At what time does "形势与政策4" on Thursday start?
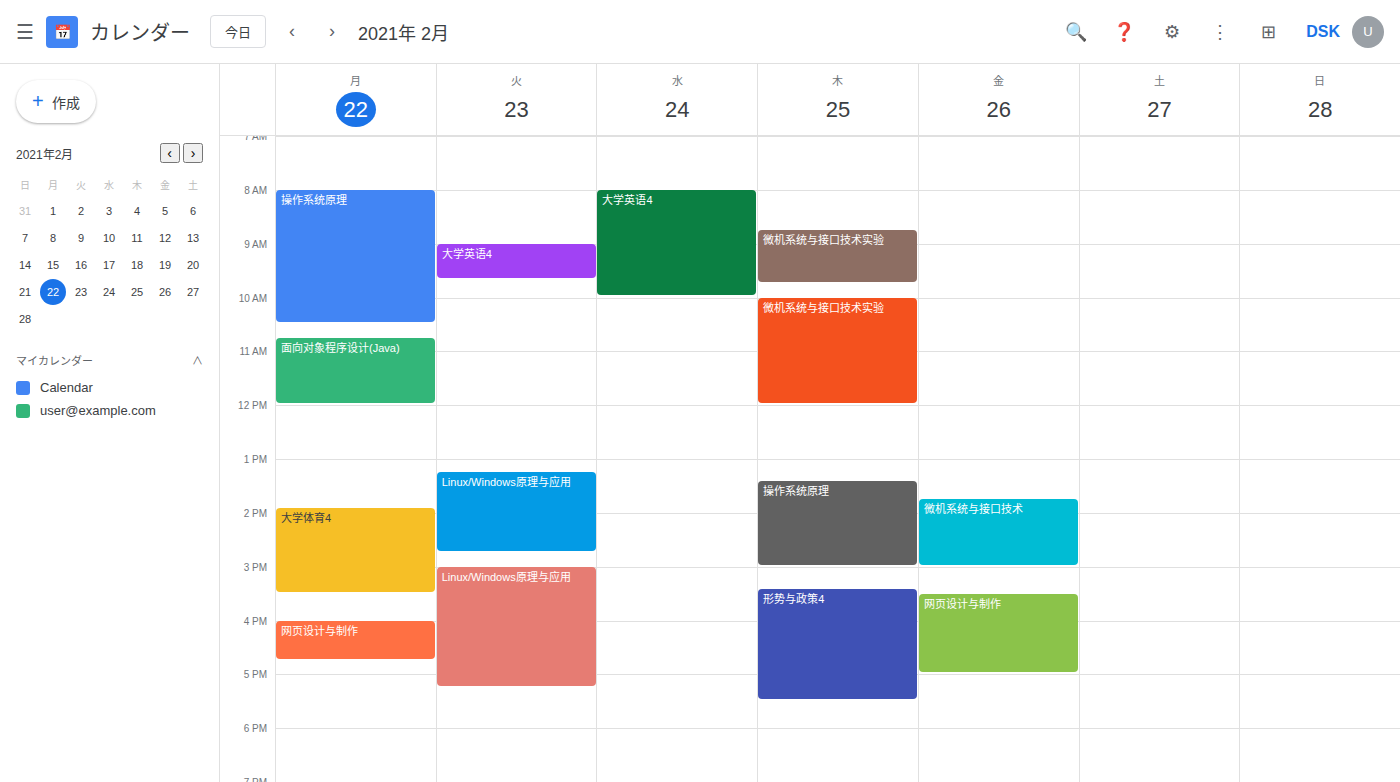
3:25 PM